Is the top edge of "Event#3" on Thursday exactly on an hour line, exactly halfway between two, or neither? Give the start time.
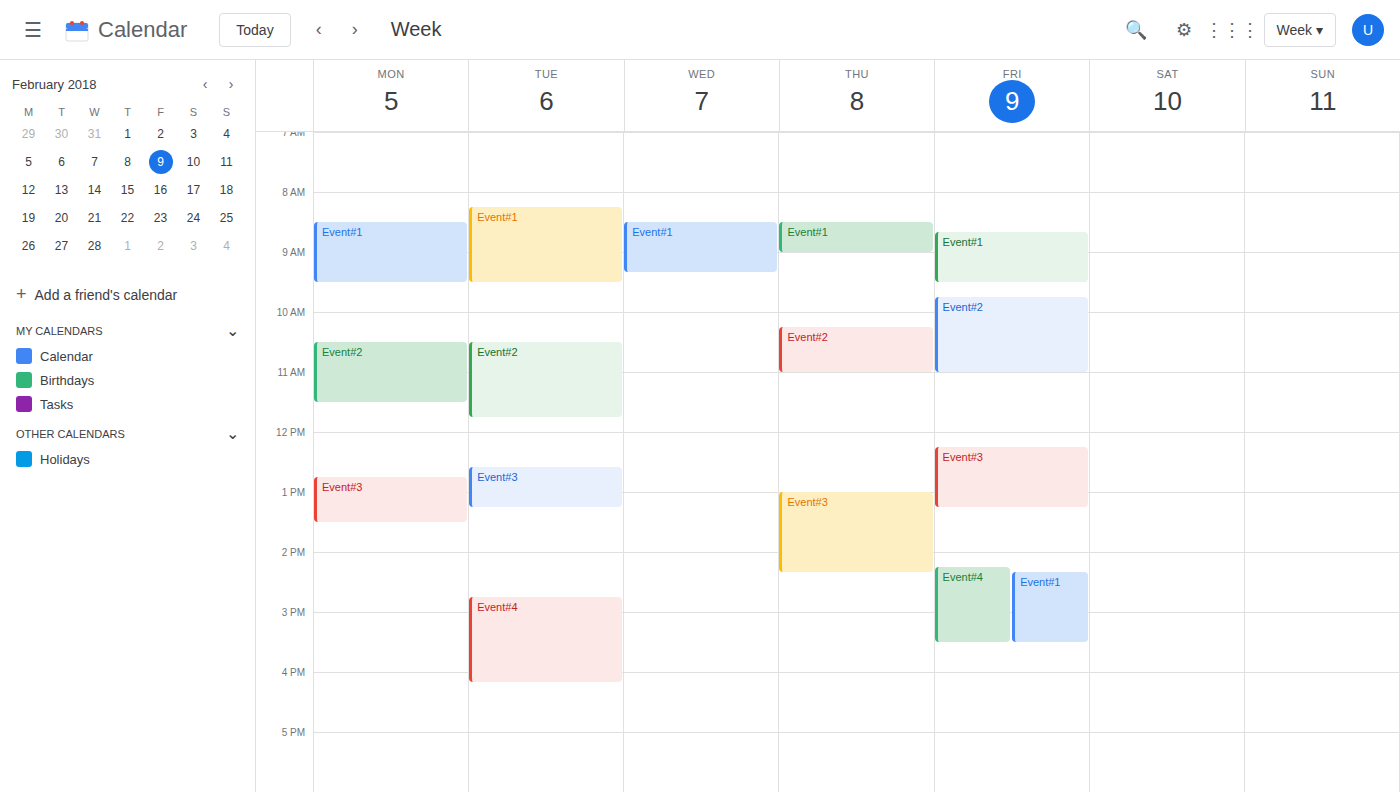
1:00 PM -- exactly on the 1 PM line.